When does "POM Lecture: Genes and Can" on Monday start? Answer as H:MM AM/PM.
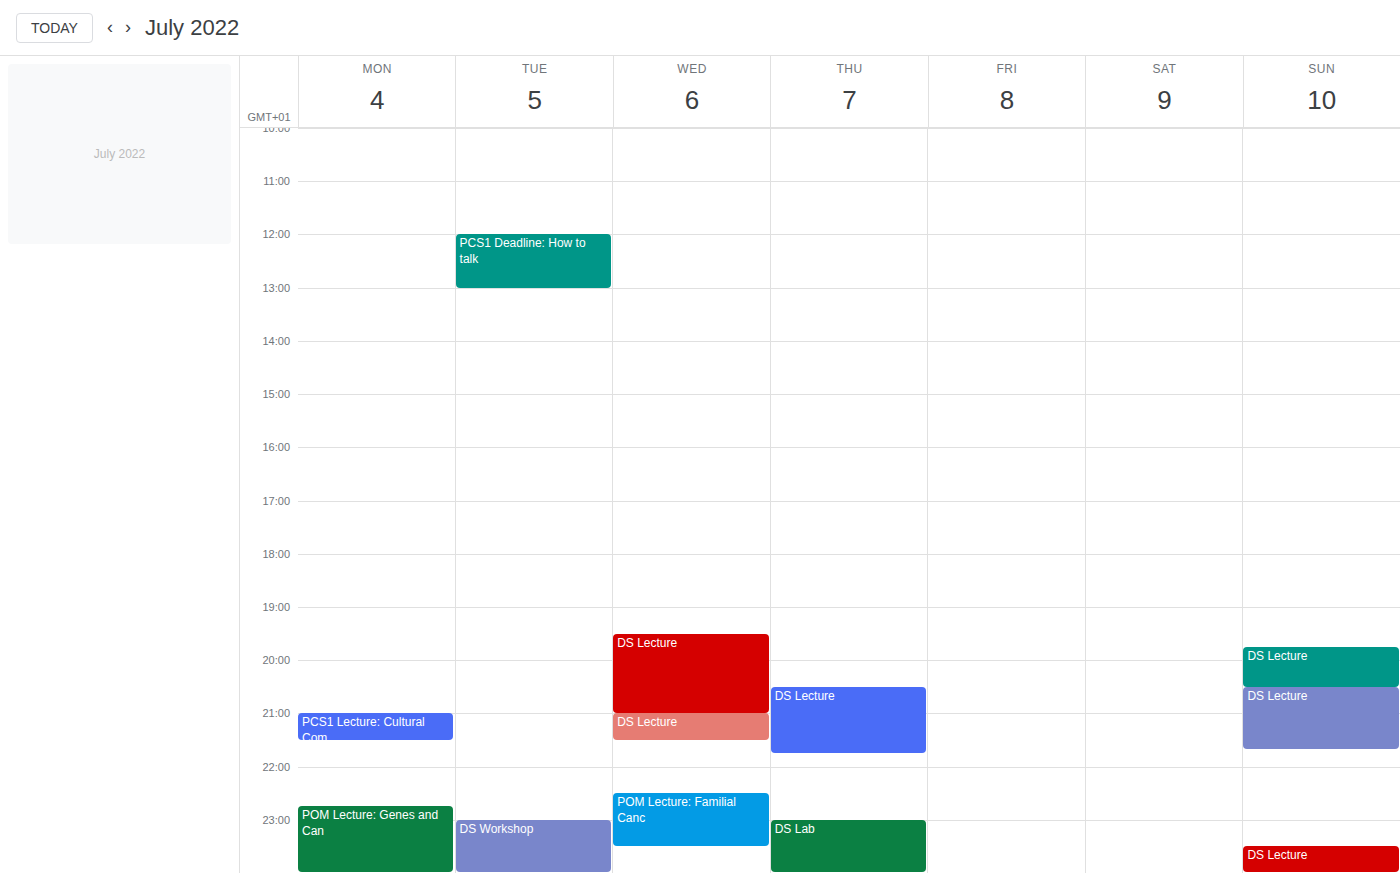
10:45 PM